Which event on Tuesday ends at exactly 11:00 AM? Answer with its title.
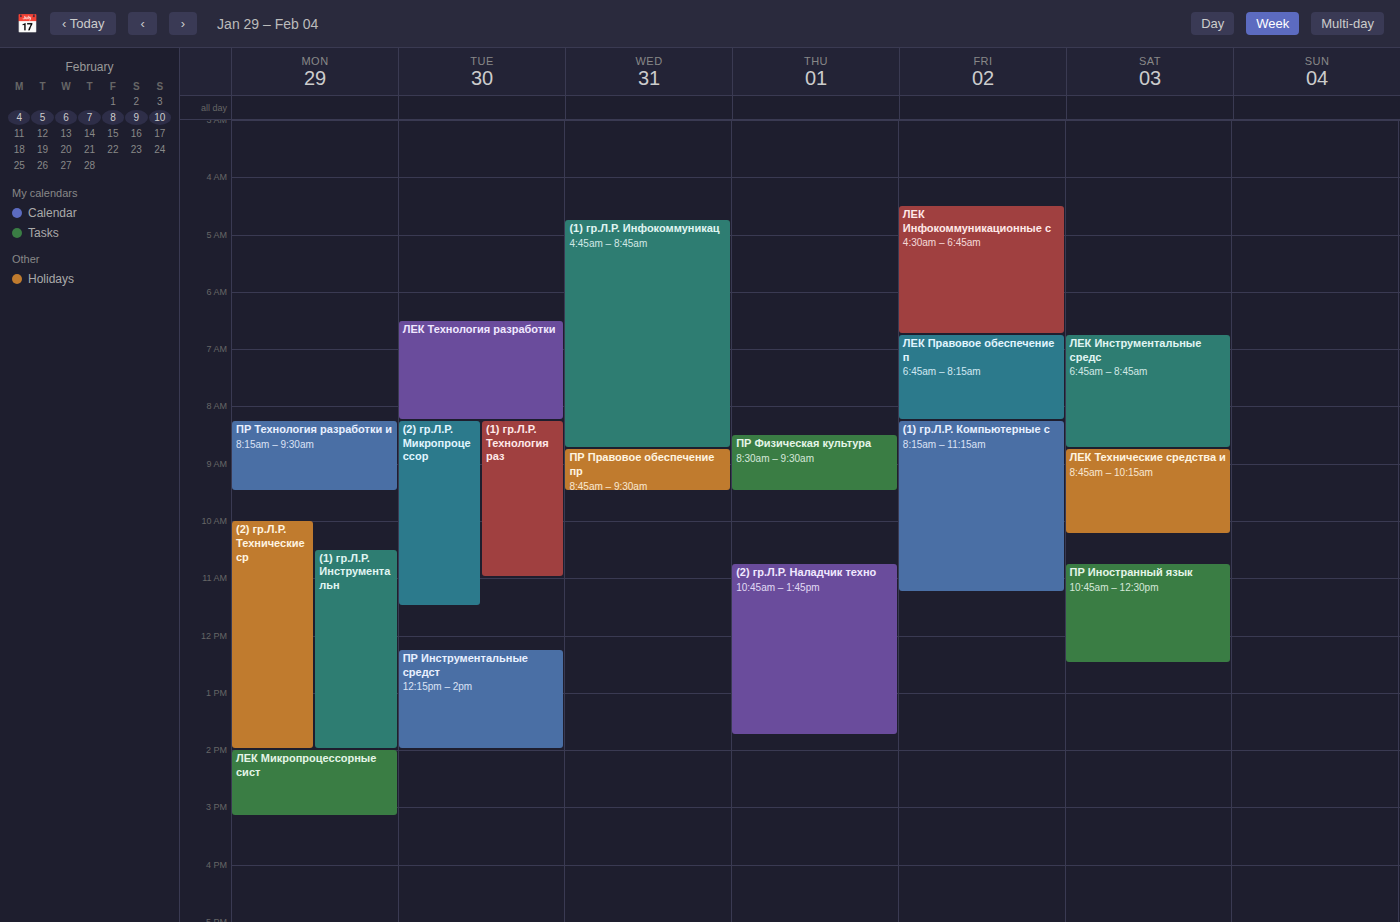
"(1) гр.Л.Р. Технология раз"